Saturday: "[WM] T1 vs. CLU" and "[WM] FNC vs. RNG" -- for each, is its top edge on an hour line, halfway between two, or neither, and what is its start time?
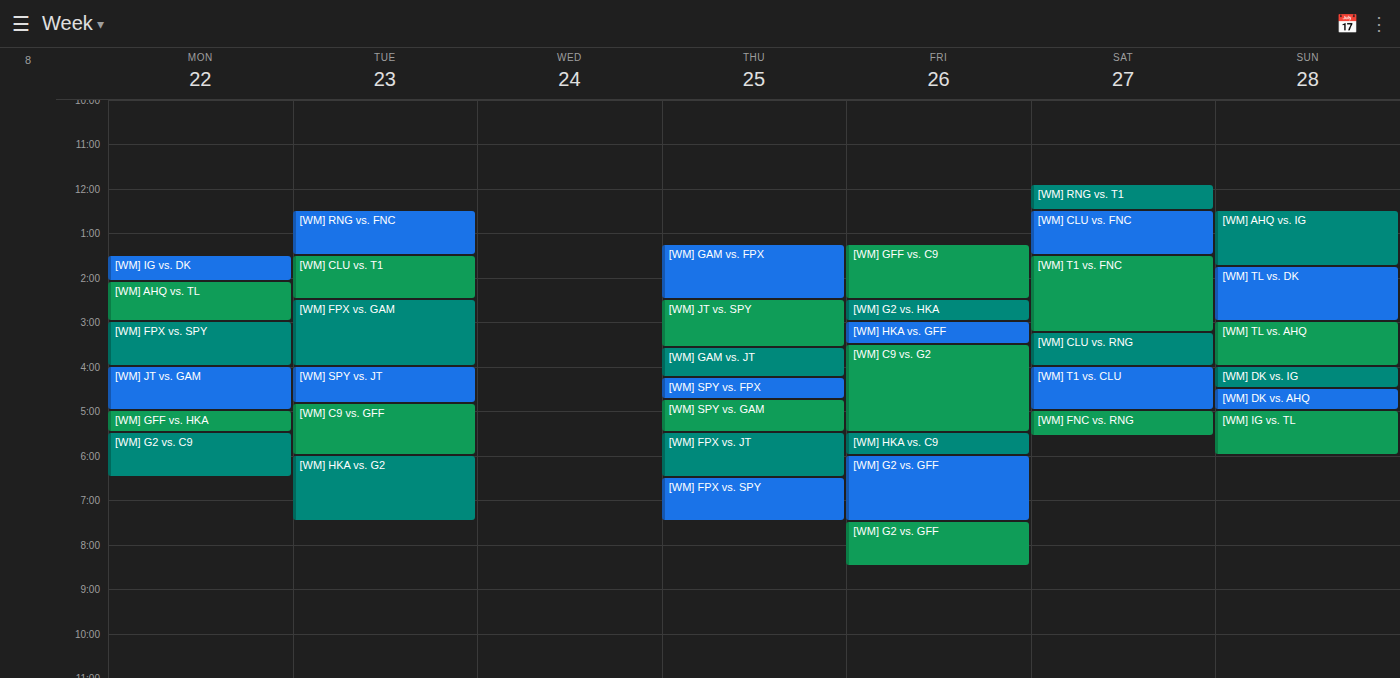
"[WM] T1 vs. CLU": 4:00 PM, exactly on the 4 PM line. "[WM] FNC vs. RNG": 5:00 PM, exactly on the 5 PM line.